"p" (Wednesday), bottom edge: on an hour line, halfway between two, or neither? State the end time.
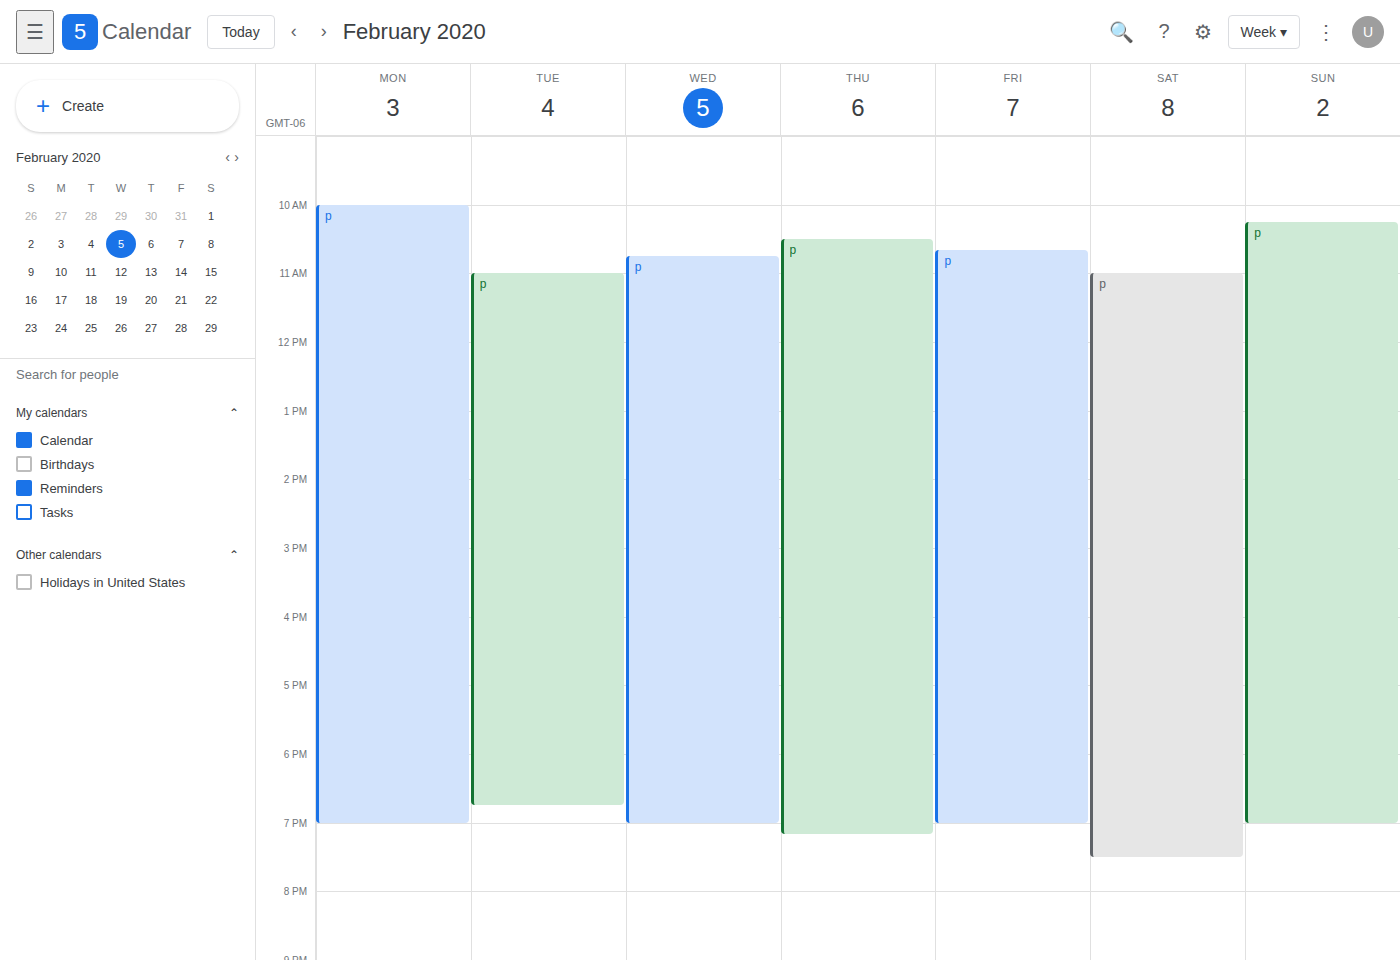
7:00 PM -- exactly on the 7 PM line.